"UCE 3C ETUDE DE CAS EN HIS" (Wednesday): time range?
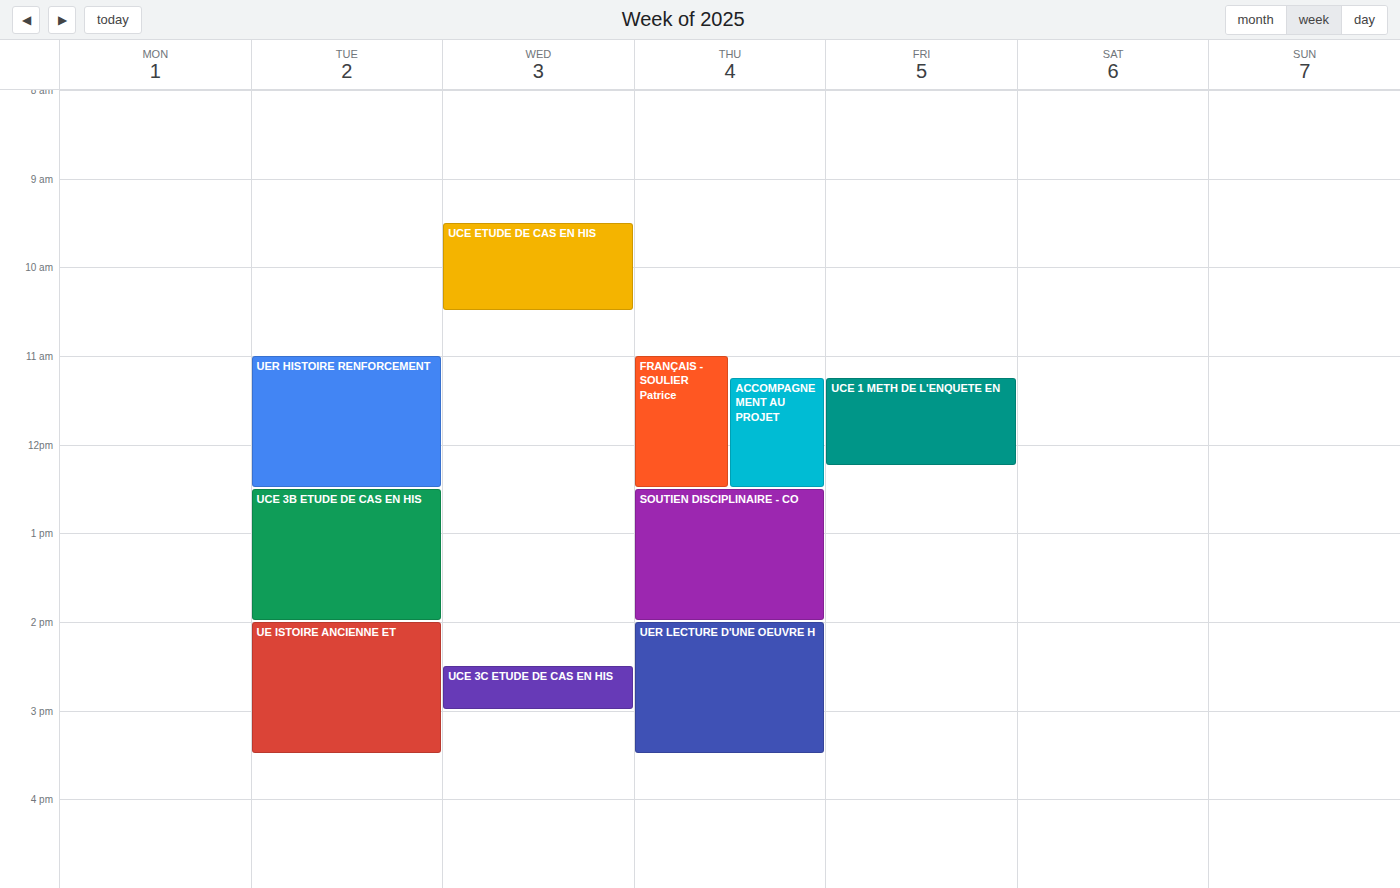
2:30 PM to 3:00 PM